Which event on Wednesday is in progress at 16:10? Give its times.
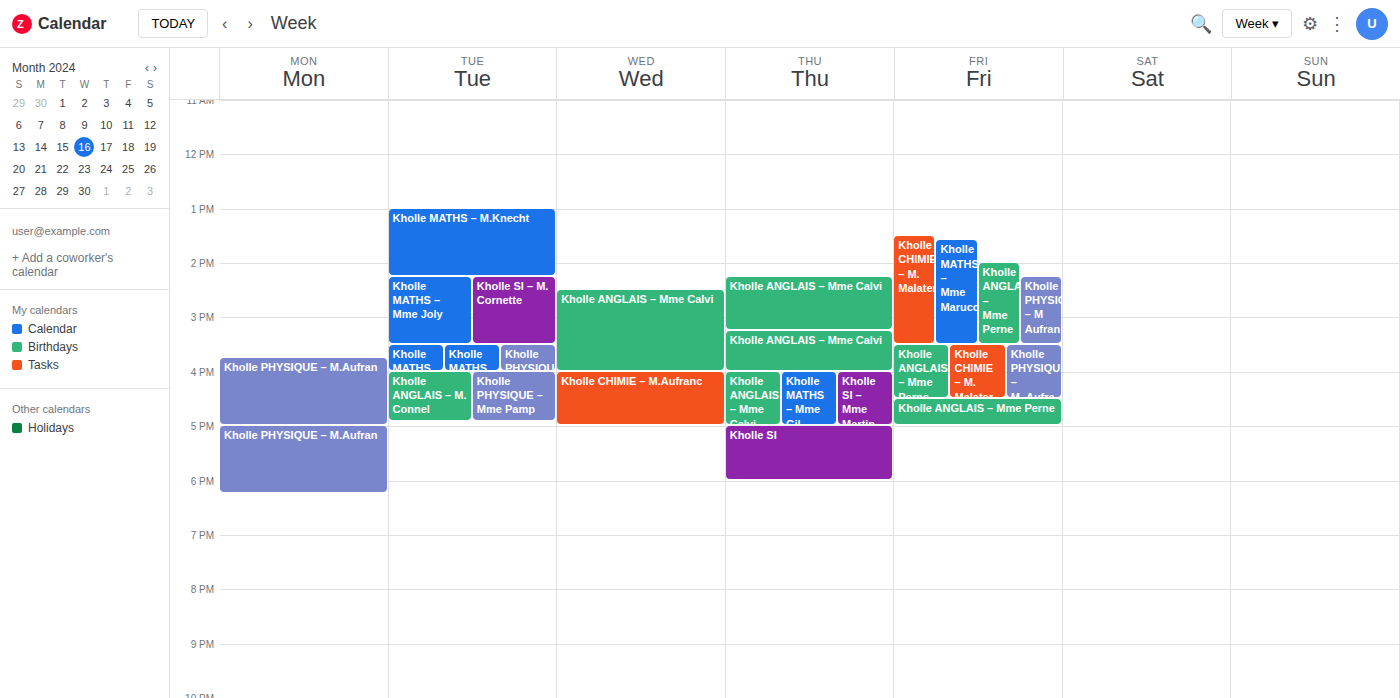
"Kholle CHIMIE – M.Aufranc", 16:00 to 17:00